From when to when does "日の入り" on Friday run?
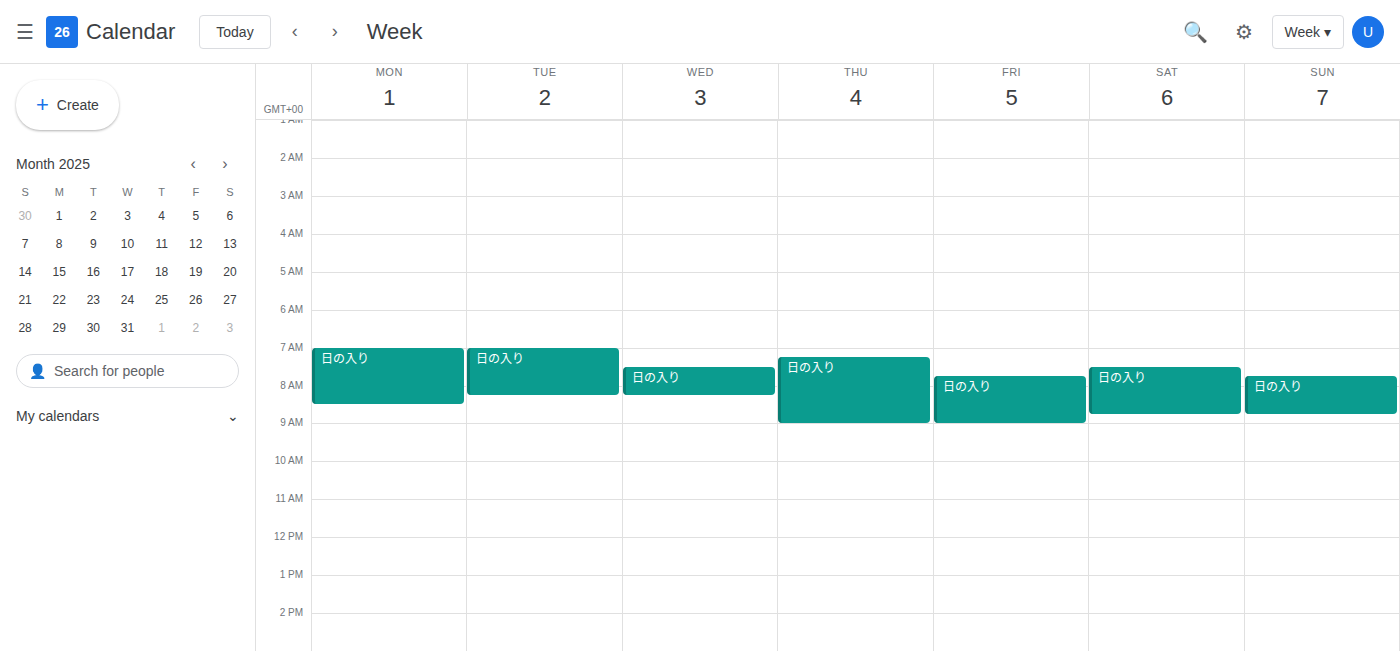
7:45 AM to 9:00 AM